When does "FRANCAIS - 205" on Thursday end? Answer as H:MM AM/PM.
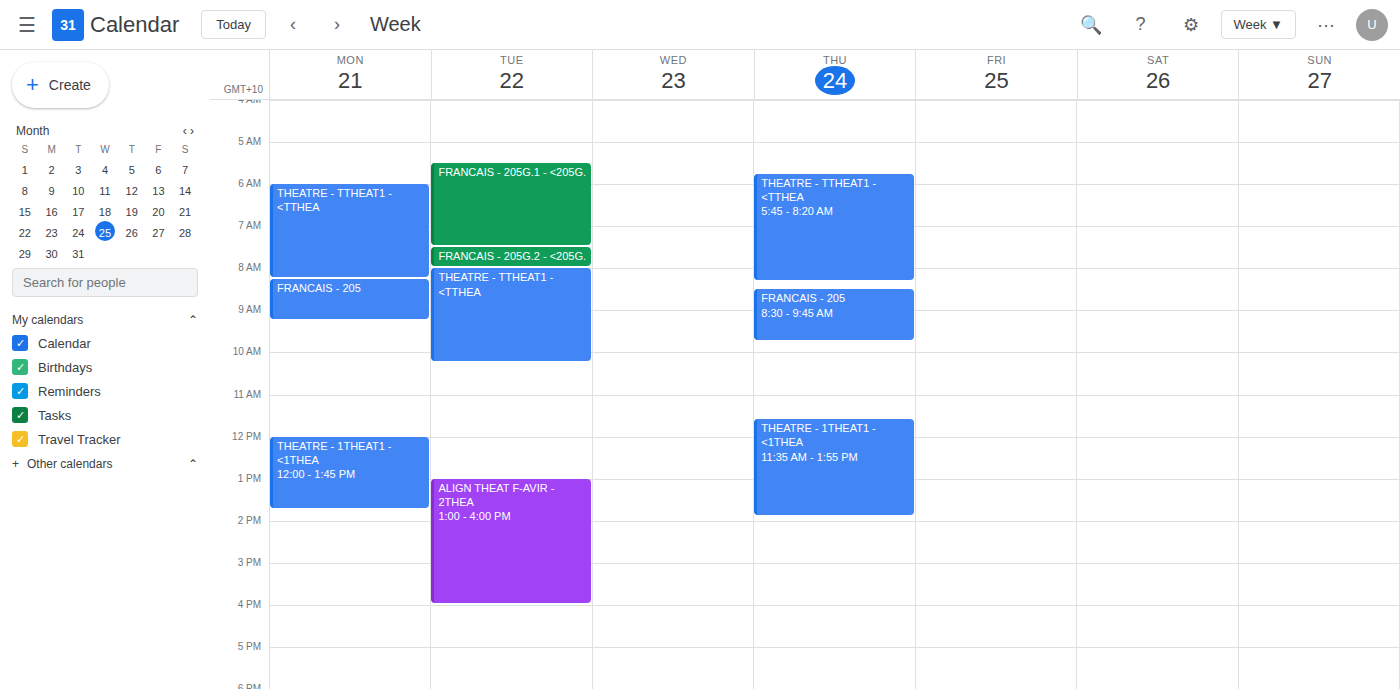
9:45 AM